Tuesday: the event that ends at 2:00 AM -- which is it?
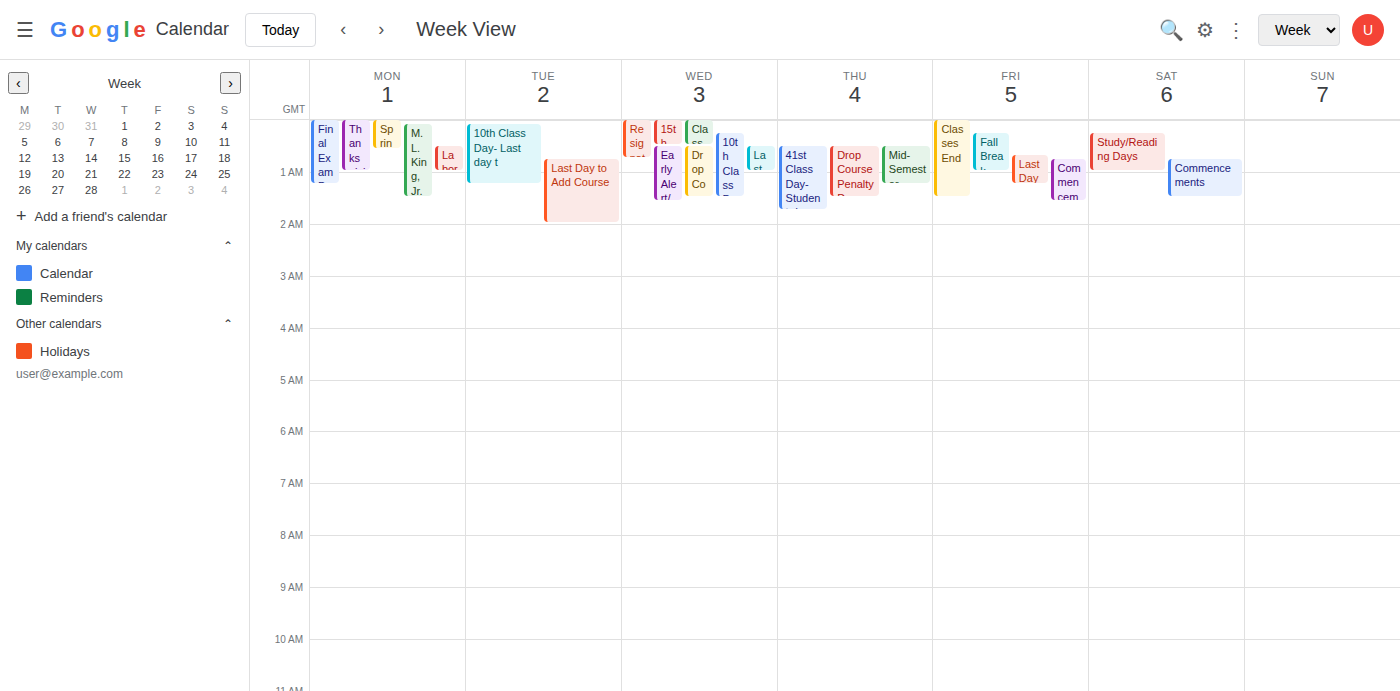
"Last Day to Add Course"